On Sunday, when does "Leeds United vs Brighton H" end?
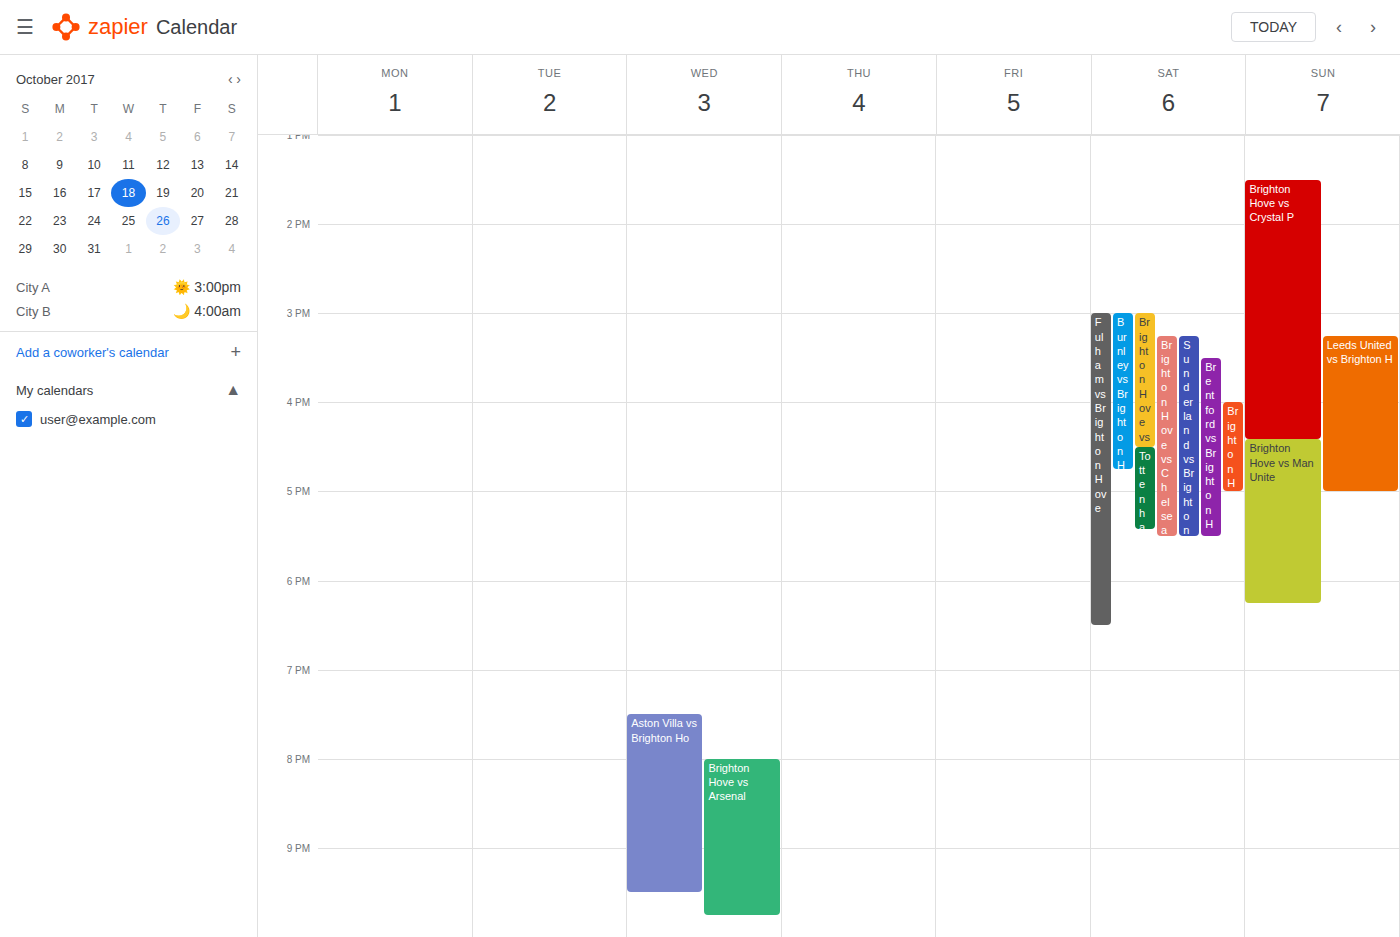
5:00 PM